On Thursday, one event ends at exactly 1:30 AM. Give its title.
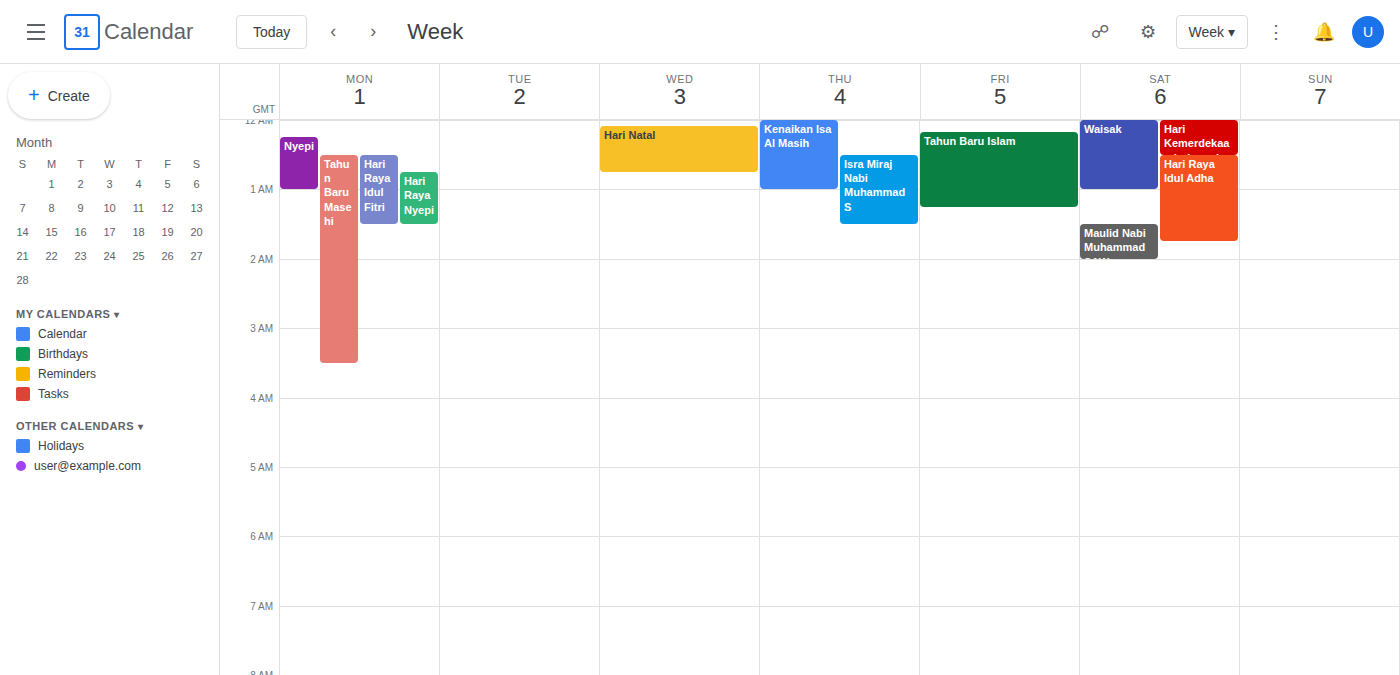
"Isra Miraj Nabi Muhammad S"